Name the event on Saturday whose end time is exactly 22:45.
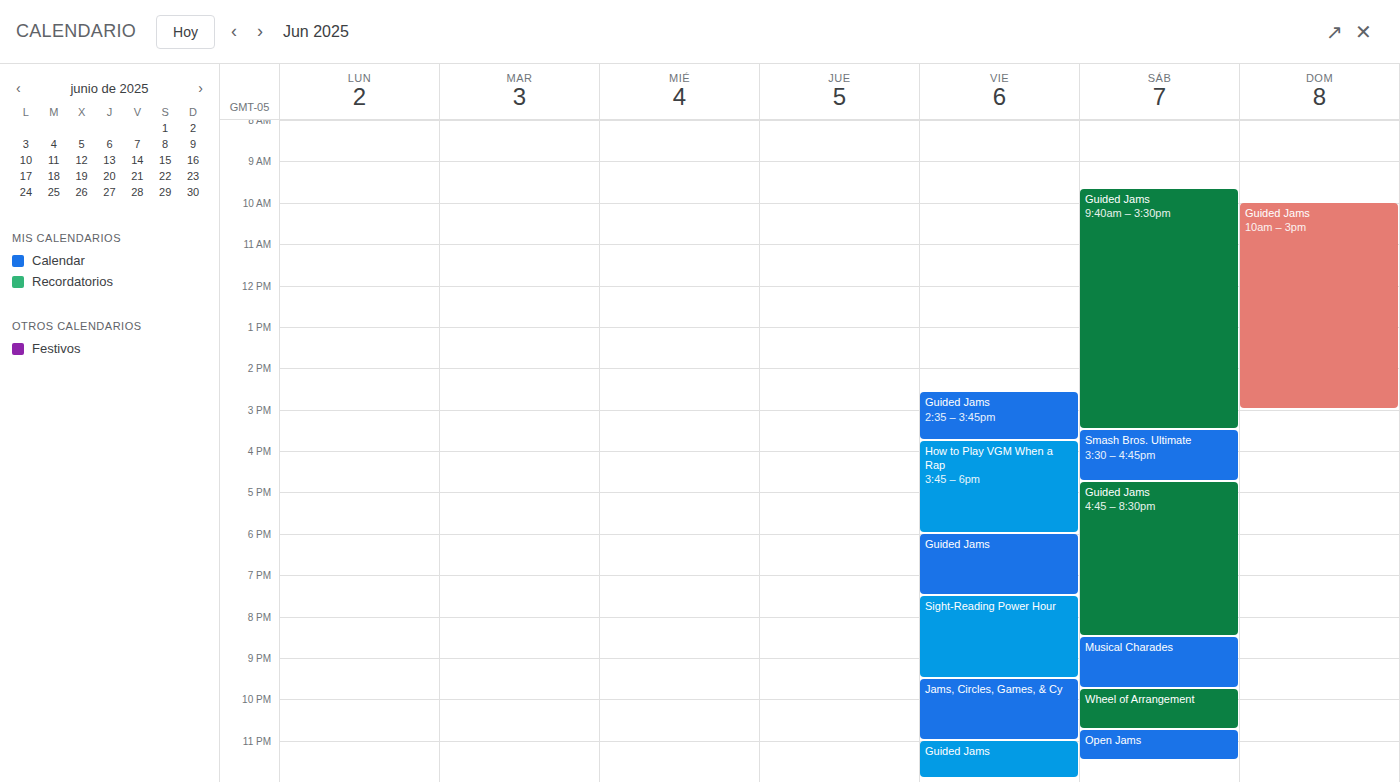
"Wheel of Arrangement"